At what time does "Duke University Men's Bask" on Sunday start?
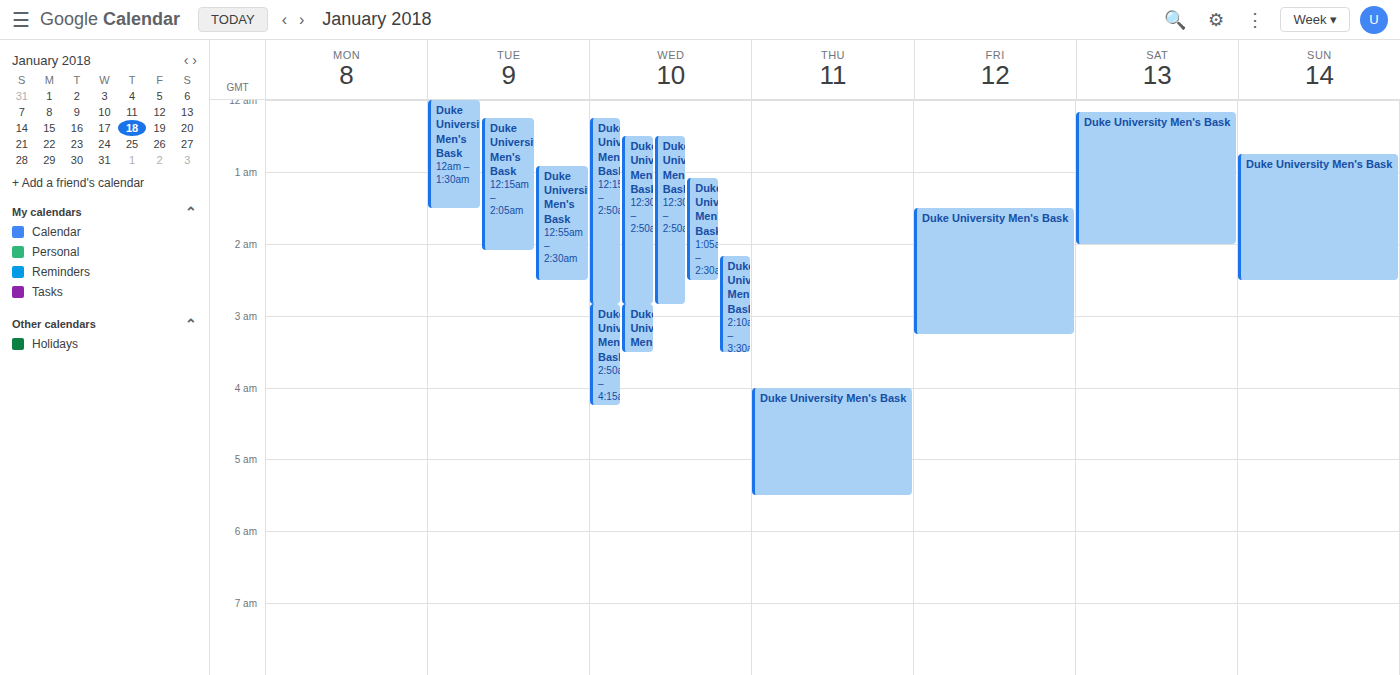
12:45 AM